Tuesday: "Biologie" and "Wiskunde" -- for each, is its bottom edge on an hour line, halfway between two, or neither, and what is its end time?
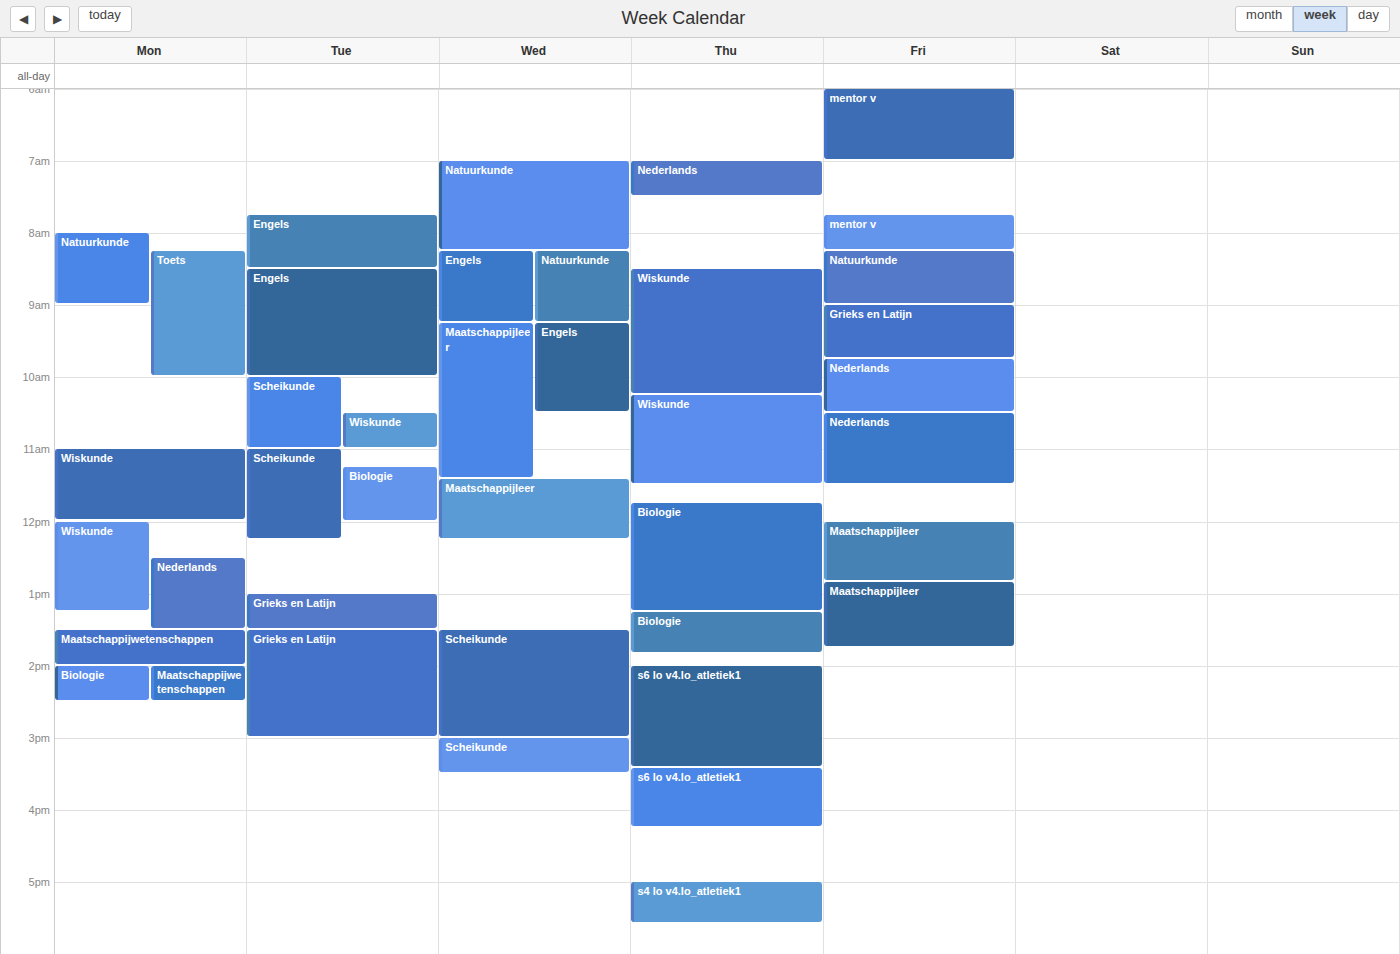
"Biologie": 12:00 PM, exactly on the 12 PM line. "Wiskunde": 11:00 AM, exactly on the 11 AM line.